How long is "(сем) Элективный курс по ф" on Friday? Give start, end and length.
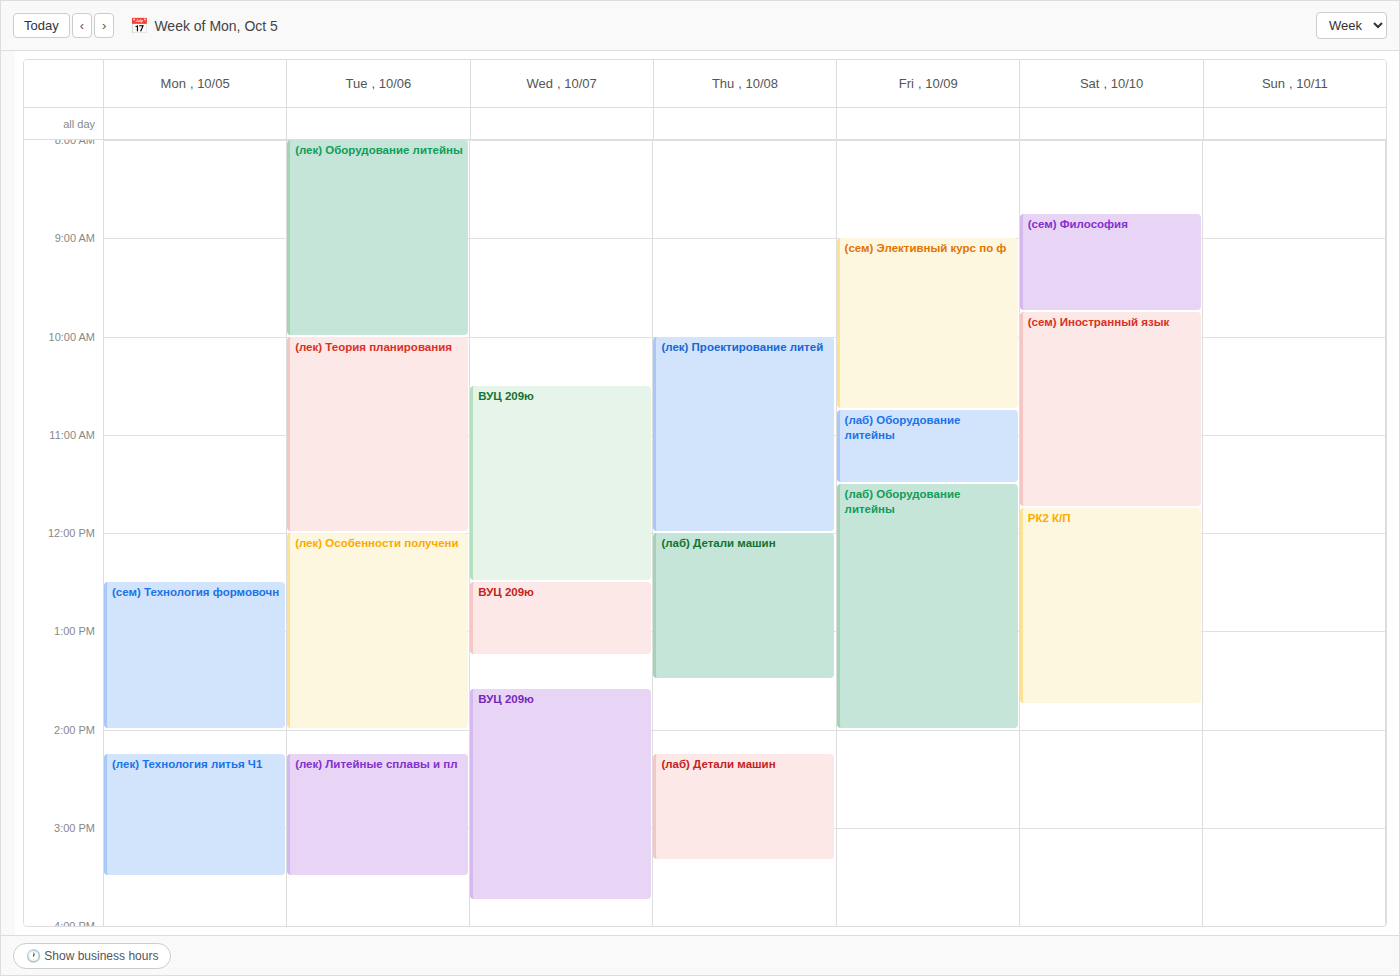
9:00 AM to 10:45 AM, 1 hour 45 minutes